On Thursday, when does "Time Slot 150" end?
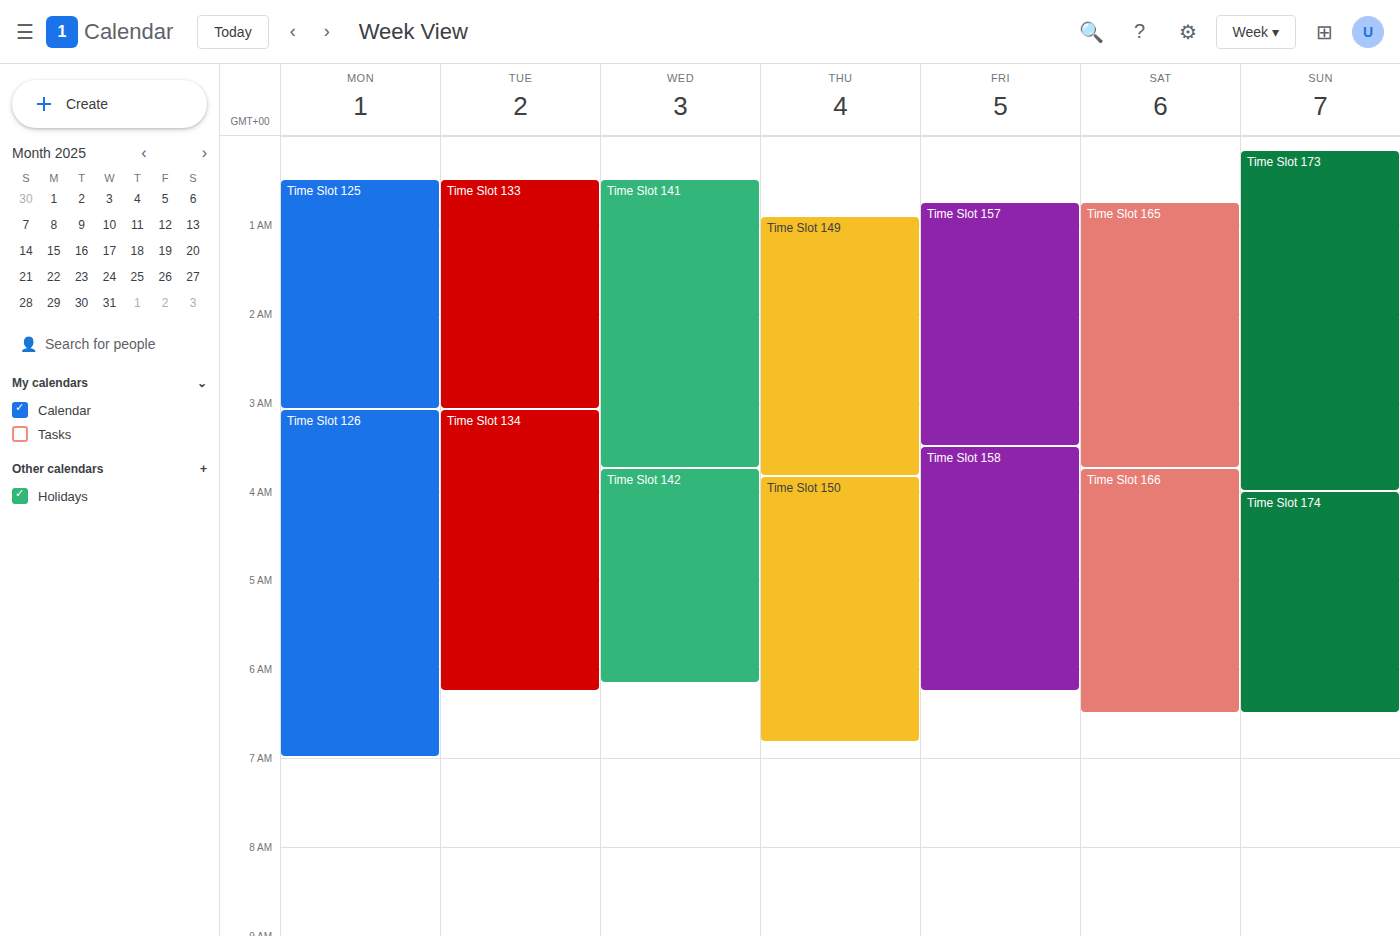
6:50 AM